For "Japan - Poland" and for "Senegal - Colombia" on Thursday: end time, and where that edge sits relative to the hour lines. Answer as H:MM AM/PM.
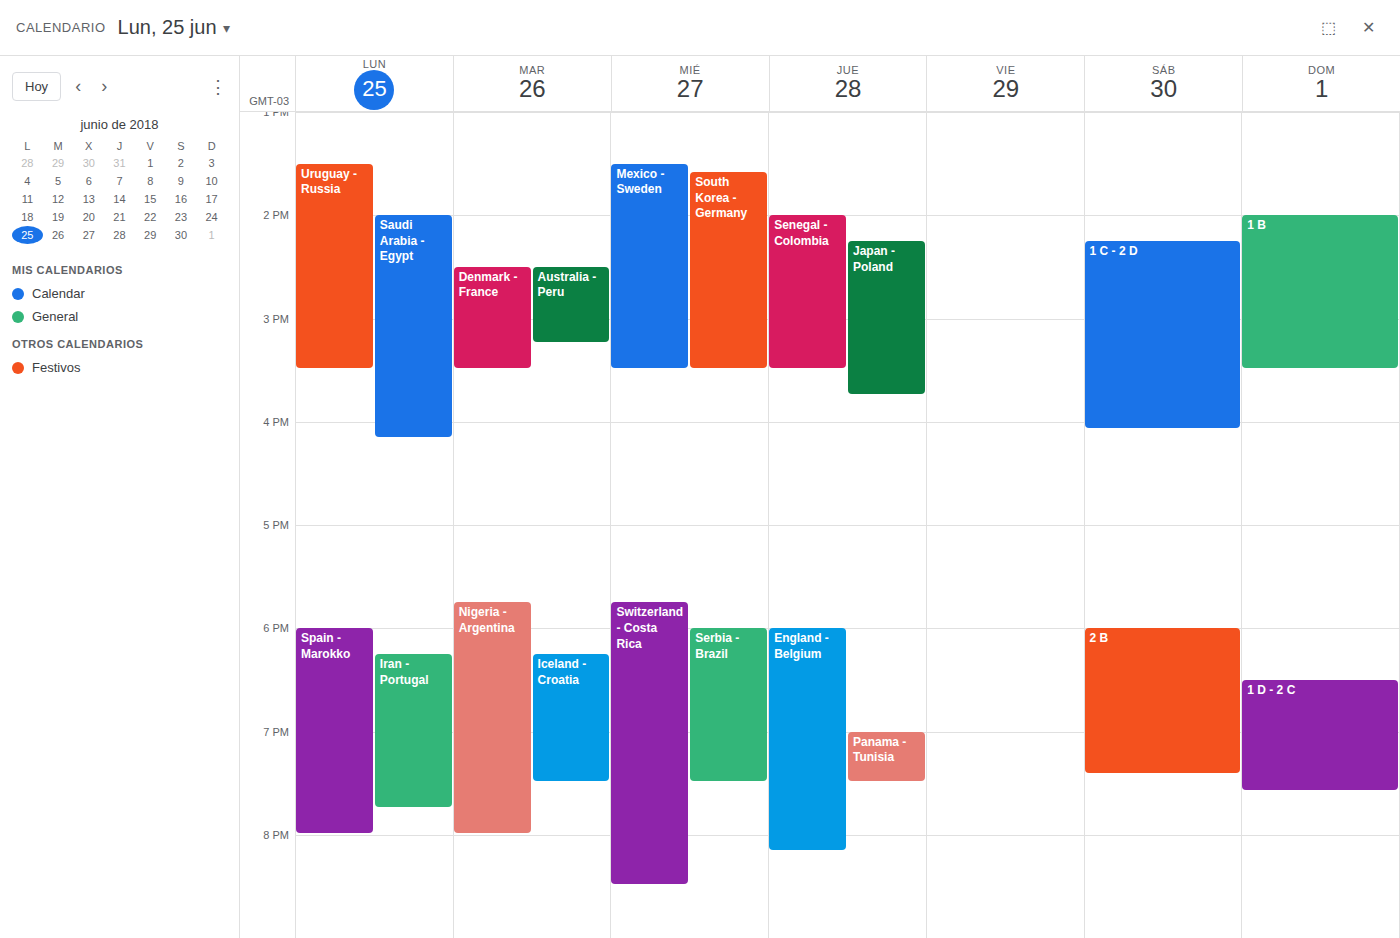
"Japan - Poland": 3:45 PM, neither: three quarters of the way from the 3 PM line to the 4 PM line. "Senegal - Colombia": 3:30 PM, halfway between the 3 PM and 4 PM lines.